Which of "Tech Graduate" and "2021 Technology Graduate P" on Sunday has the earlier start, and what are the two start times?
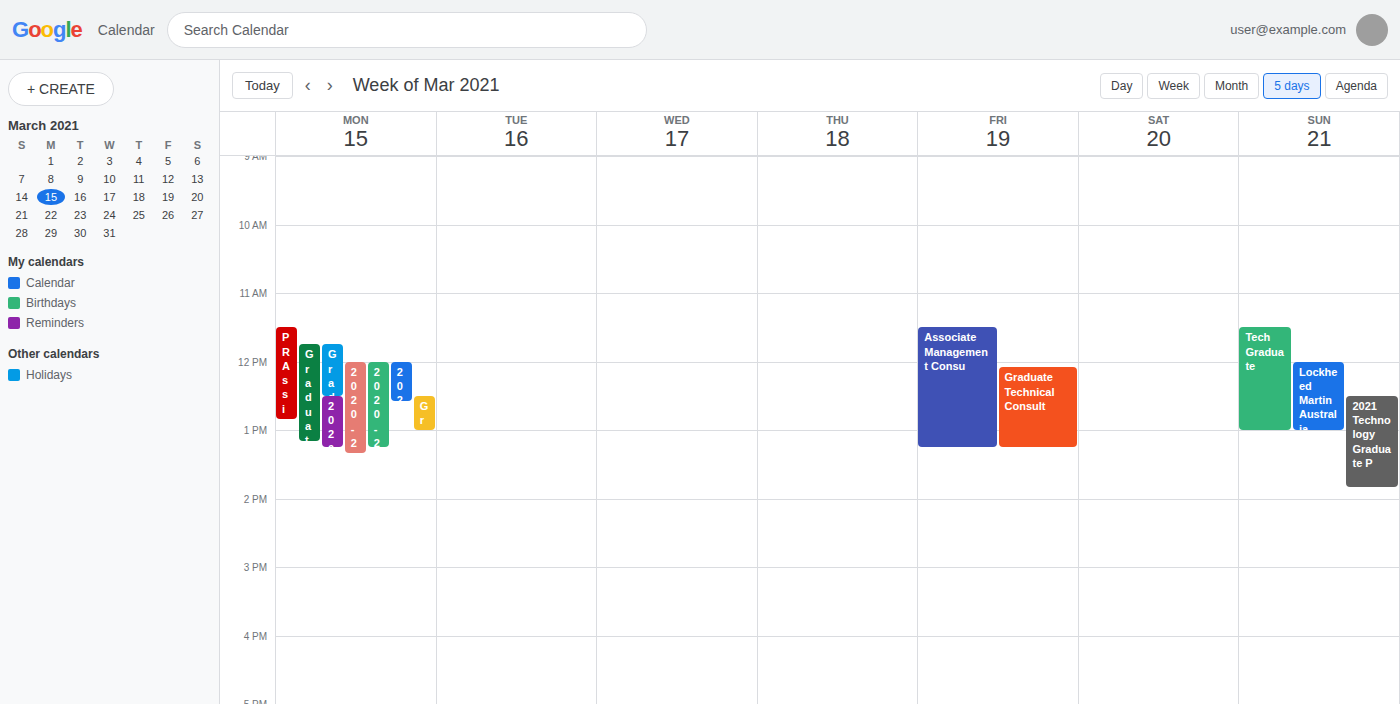
"Tech Graduate" 11:30 AM; "2021 Technology Graduate P" 12:30 PM.